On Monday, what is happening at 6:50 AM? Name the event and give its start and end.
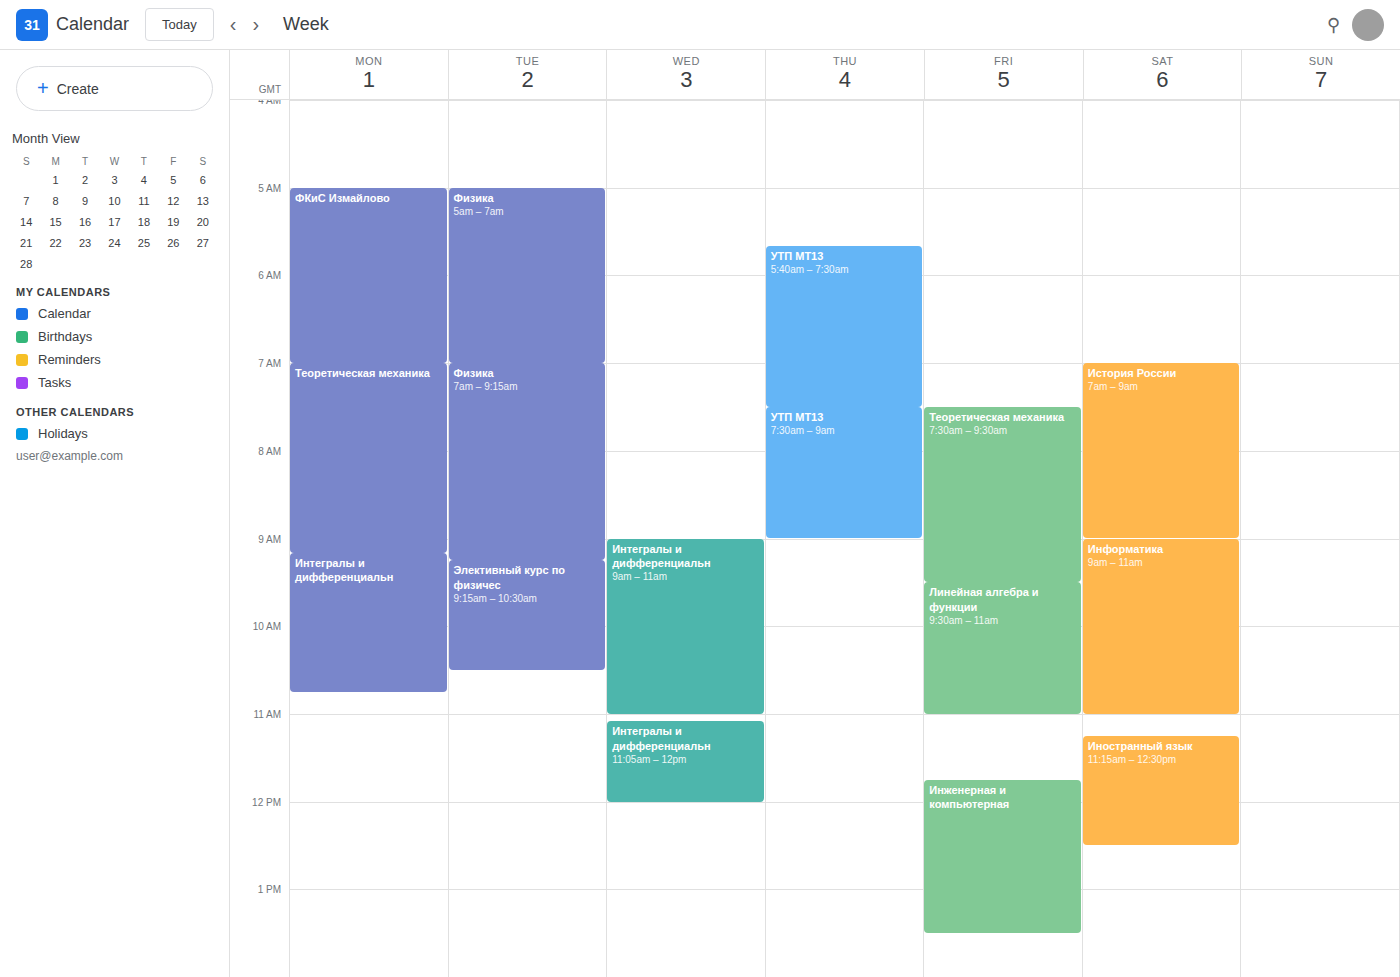
"ФКиС Измайлово", 5:00 AM to 7:00 AM